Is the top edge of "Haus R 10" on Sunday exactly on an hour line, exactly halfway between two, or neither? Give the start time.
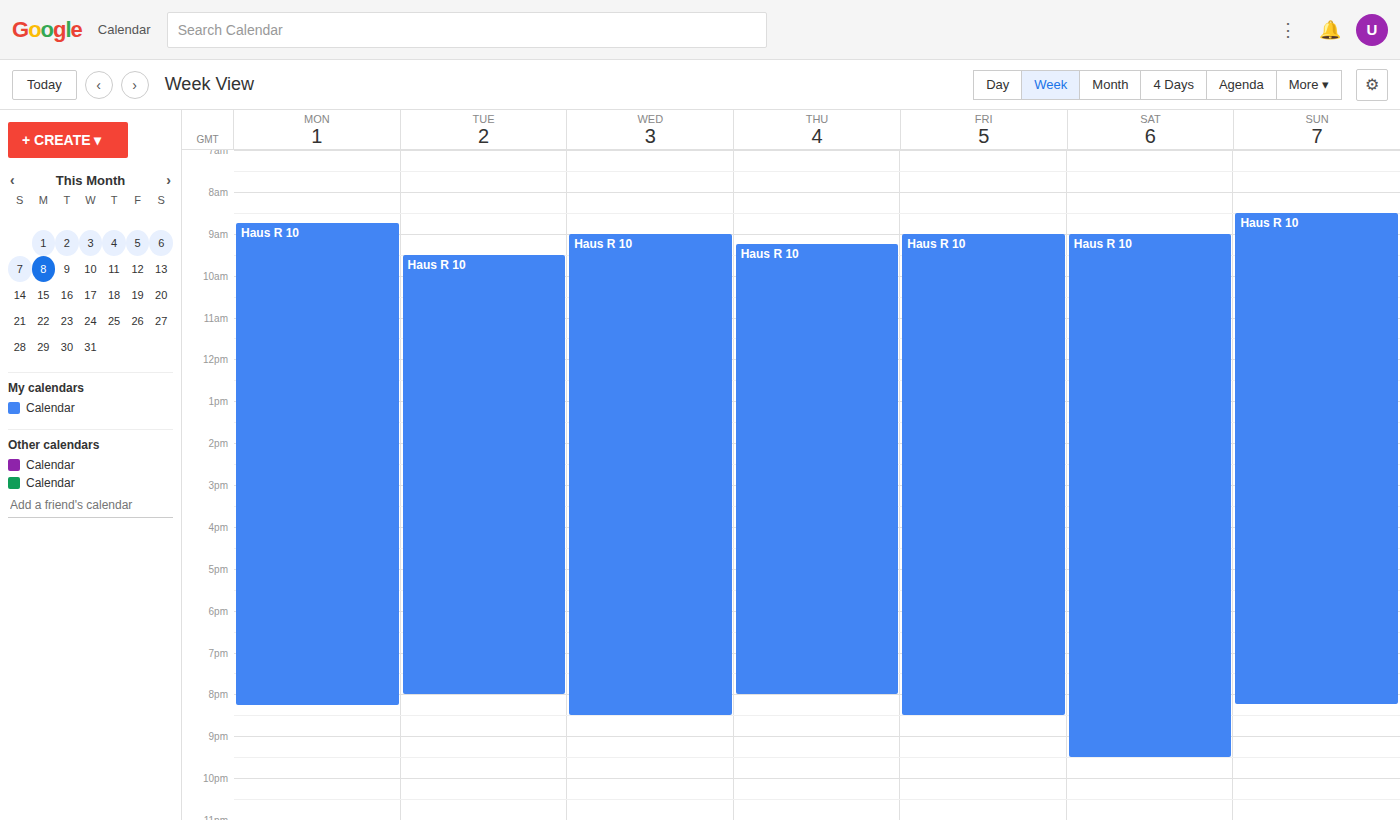
8:30 AM -- halfway between the 8 AM and 9 AM lines.